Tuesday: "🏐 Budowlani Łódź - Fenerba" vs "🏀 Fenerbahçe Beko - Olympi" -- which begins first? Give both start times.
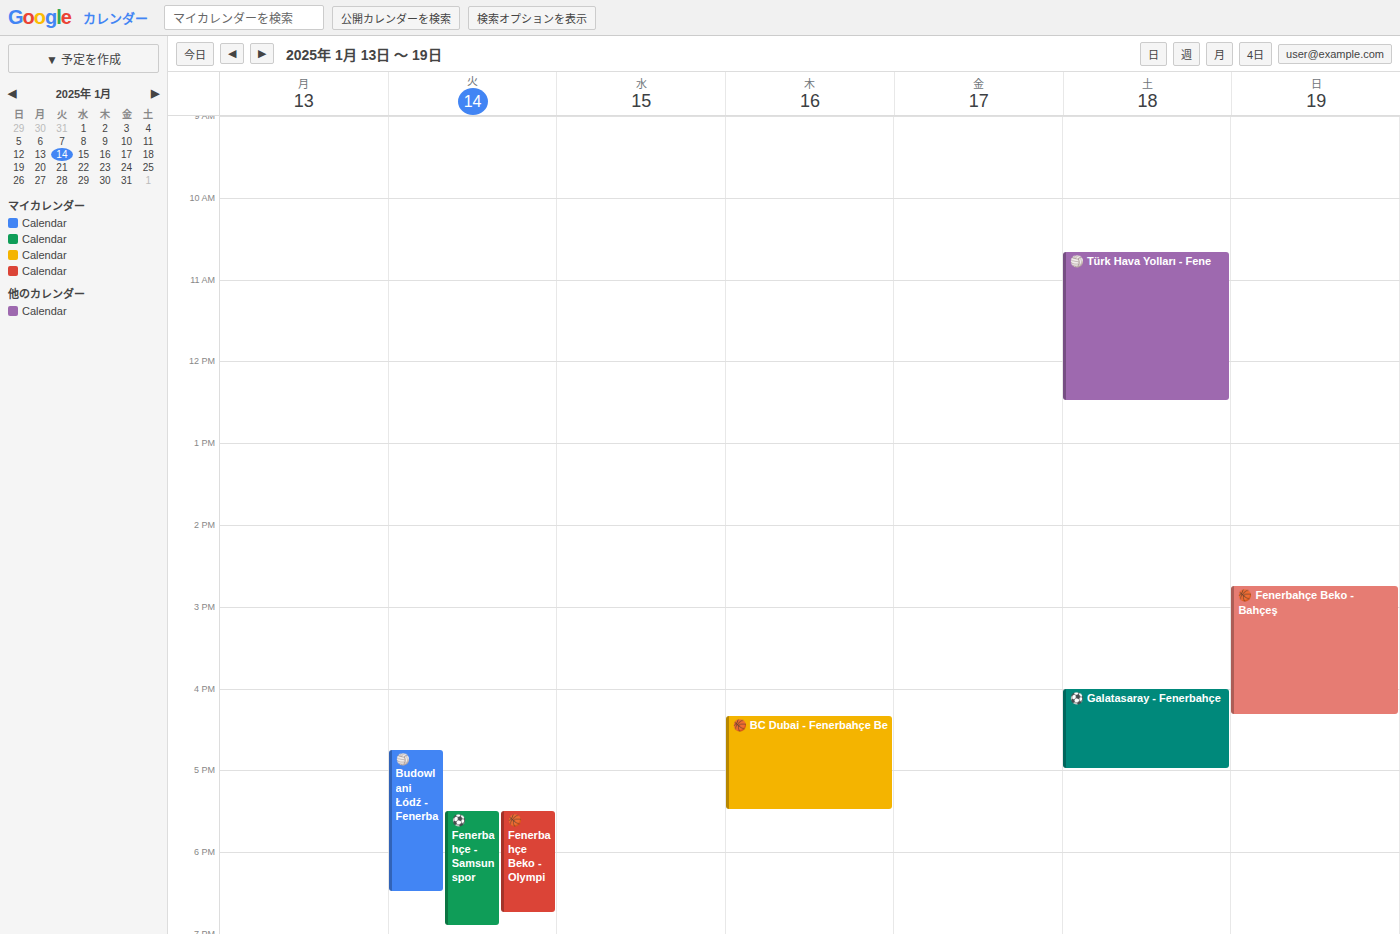
"🏐 Budowlani Łódź - Fenerba" 16:45; "🏀 Fenerbahçe Beko - Olympi" 17:30.